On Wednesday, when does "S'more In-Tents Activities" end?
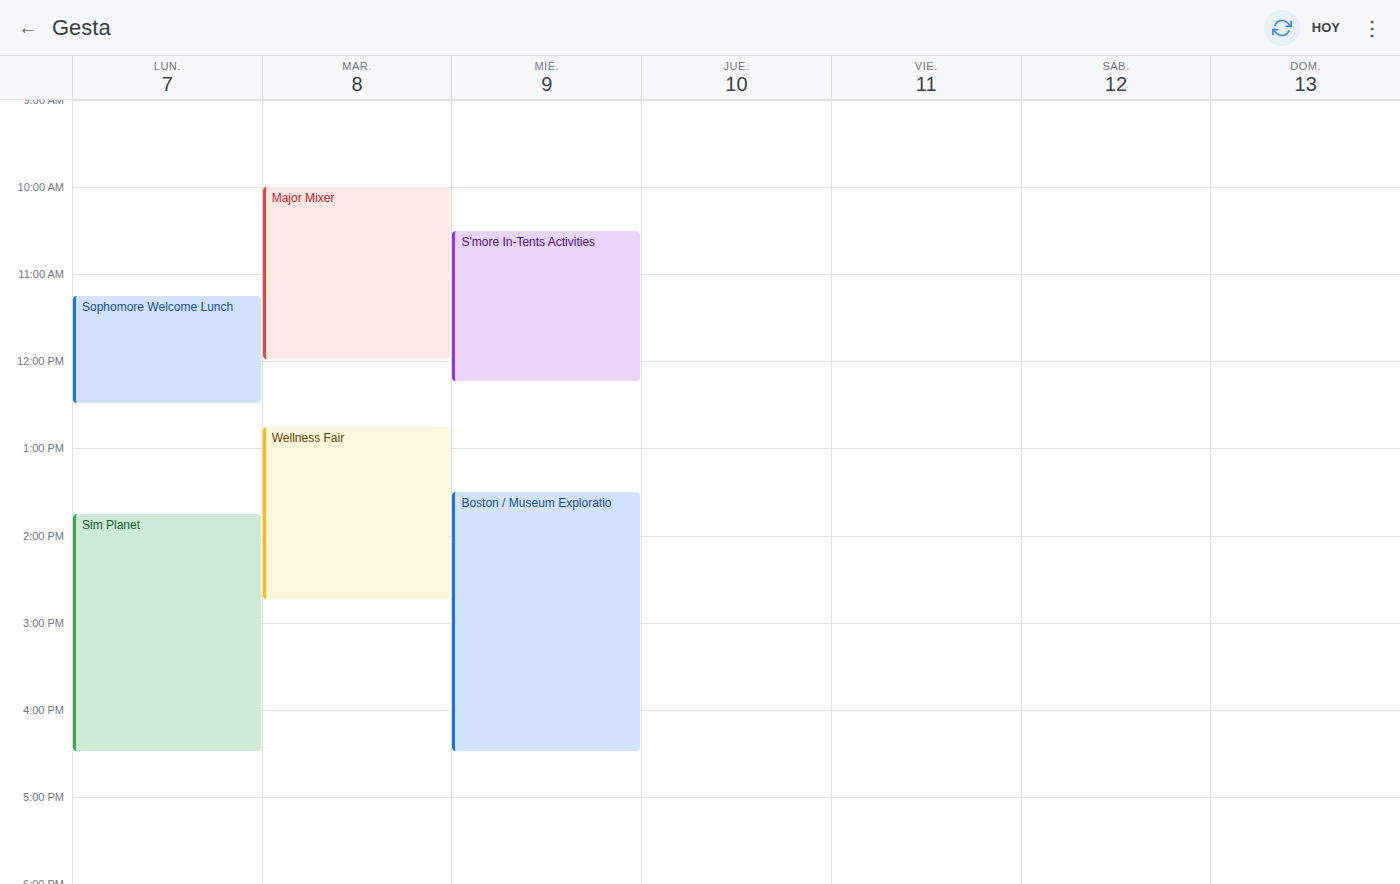
12:15 PM